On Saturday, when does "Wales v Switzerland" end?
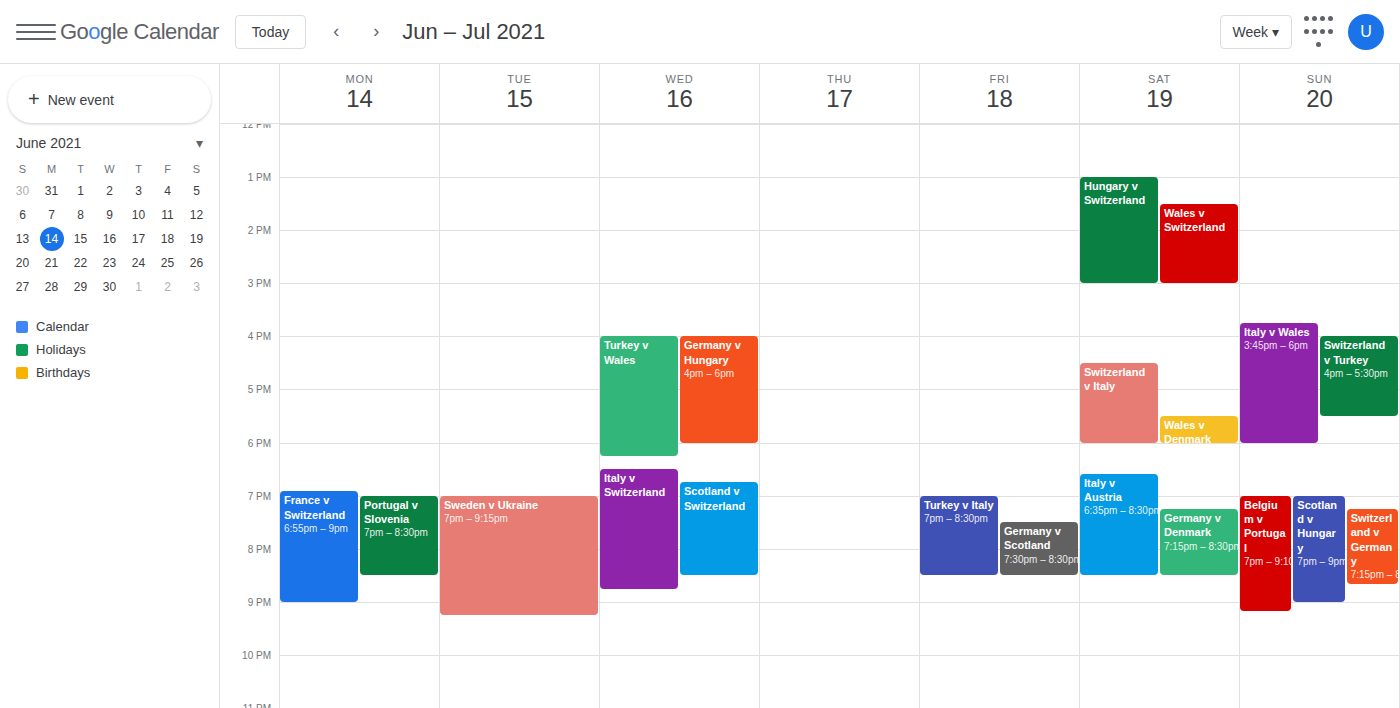
3:00 PM